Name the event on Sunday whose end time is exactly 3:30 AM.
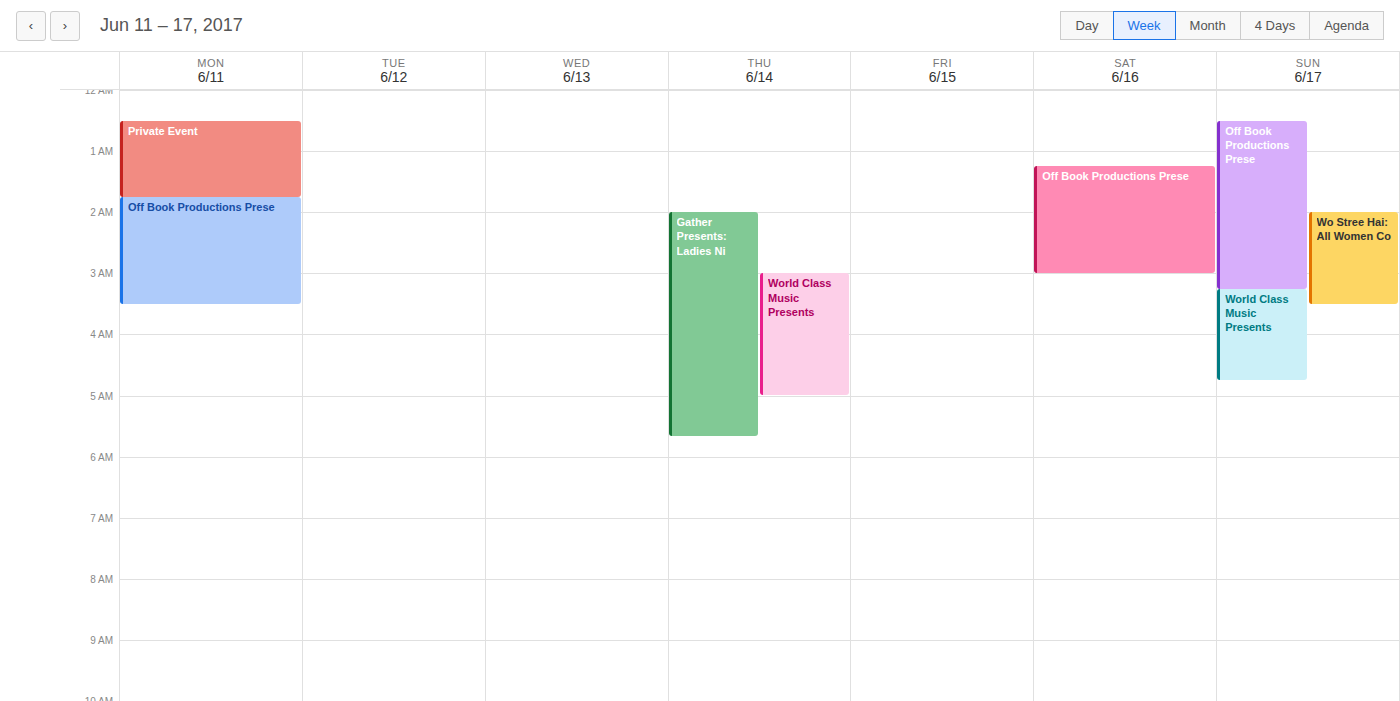
"Wo Stree Hai: All Women Co"